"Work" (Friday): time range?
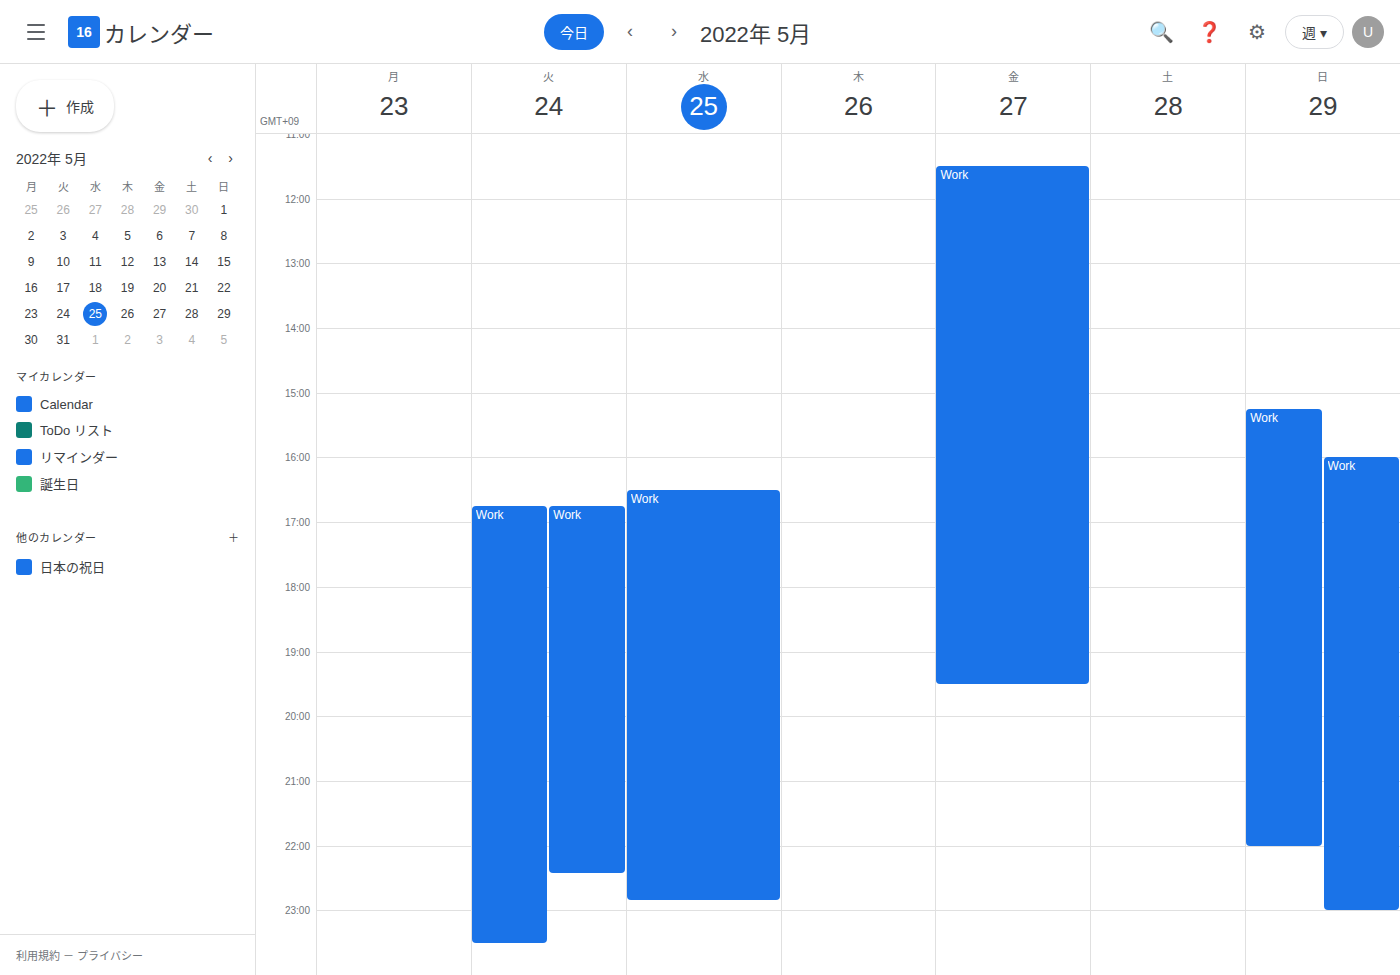
11:30 AM to 7:30 PM